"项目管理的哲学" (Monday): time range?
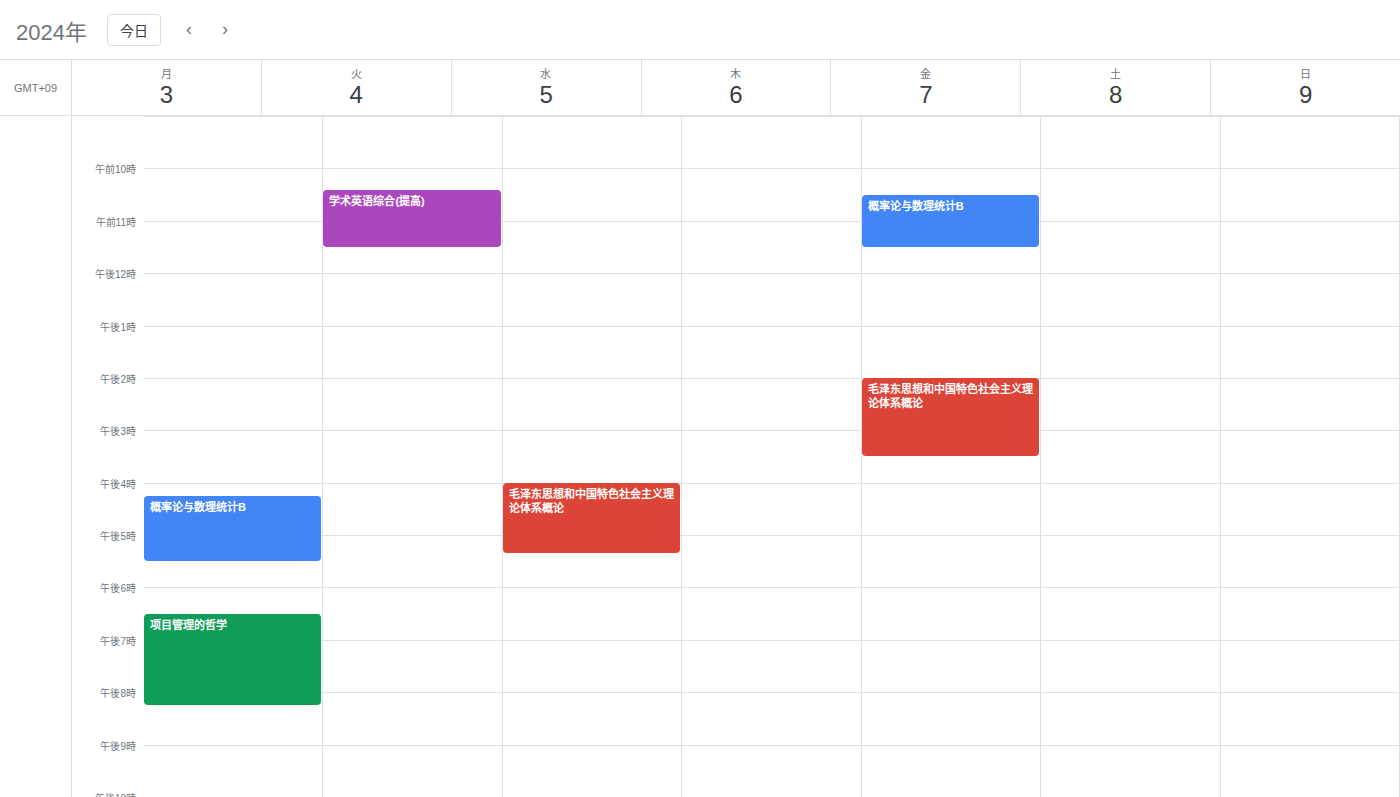
6:30 PM to 8:15 PM